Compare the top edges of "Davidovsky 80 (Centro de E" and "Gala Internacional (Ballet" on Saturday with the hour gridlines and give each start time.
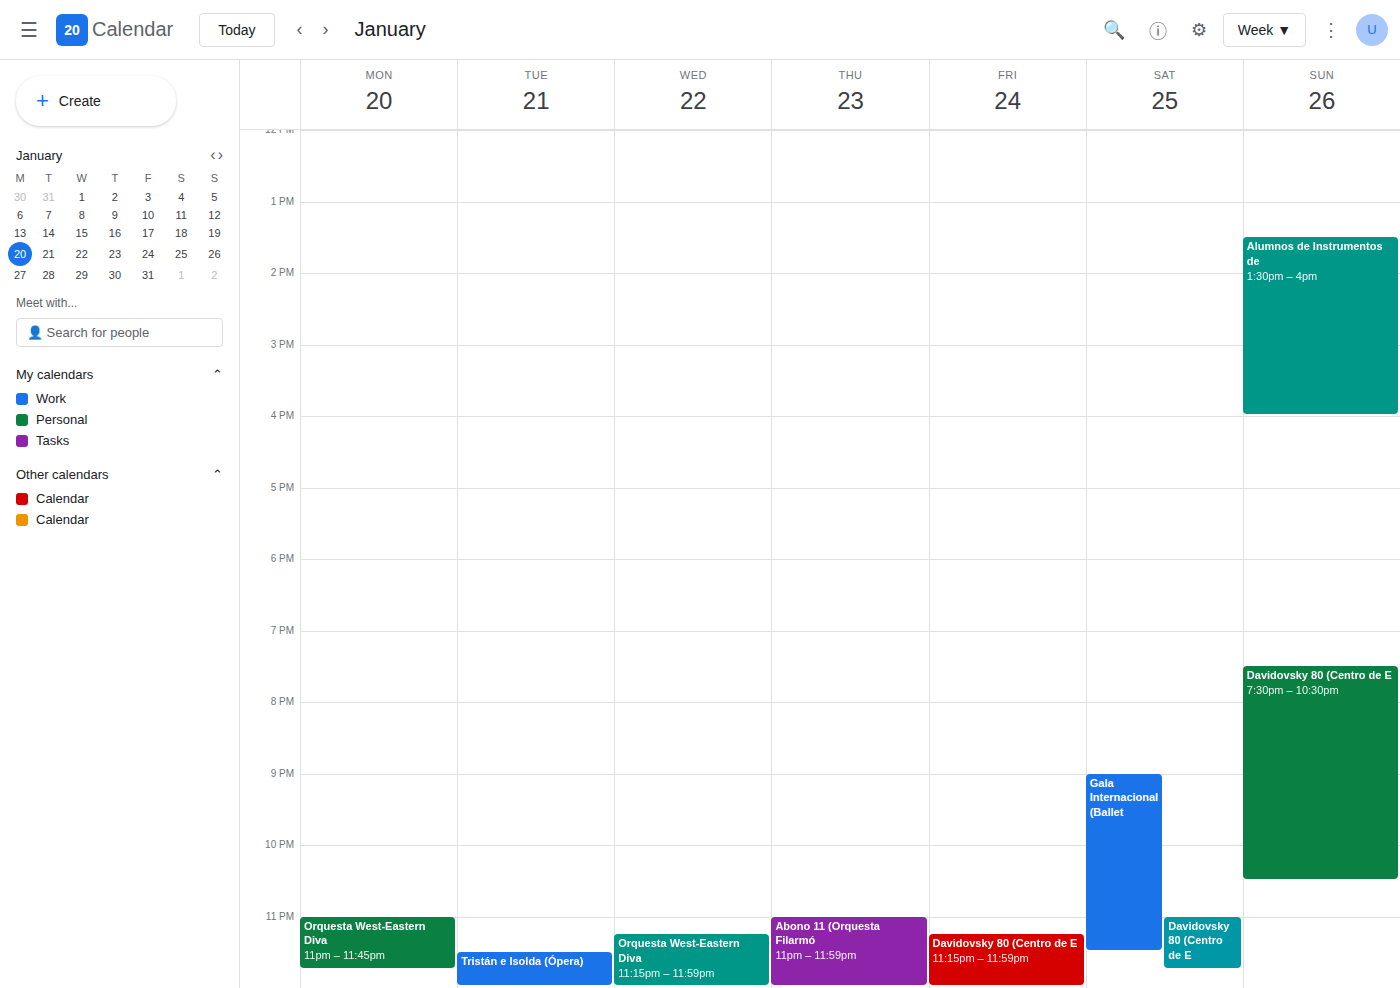
"Davidovsky 80 (Centro de E": 11:00 PM, exactly on the 11 PM line. "Gala Internacional (Ballet": 9:00 PM, exactly on the 9 PM line.